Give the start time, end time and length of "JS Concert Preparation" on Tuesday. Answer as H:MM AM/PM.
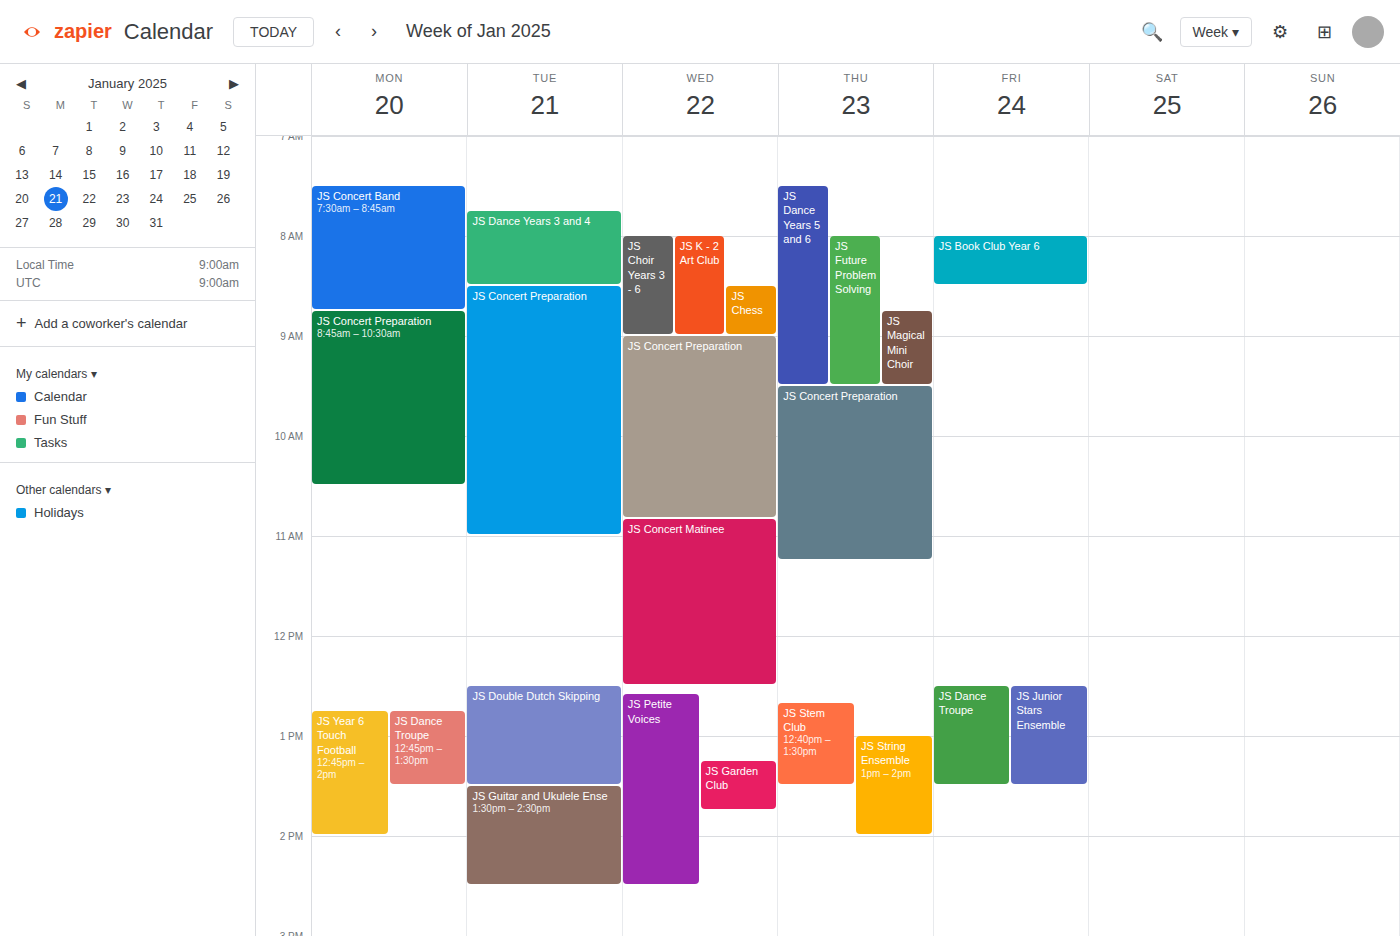
8:30 AM to 11:00 AM, 2 hours 30 minutes